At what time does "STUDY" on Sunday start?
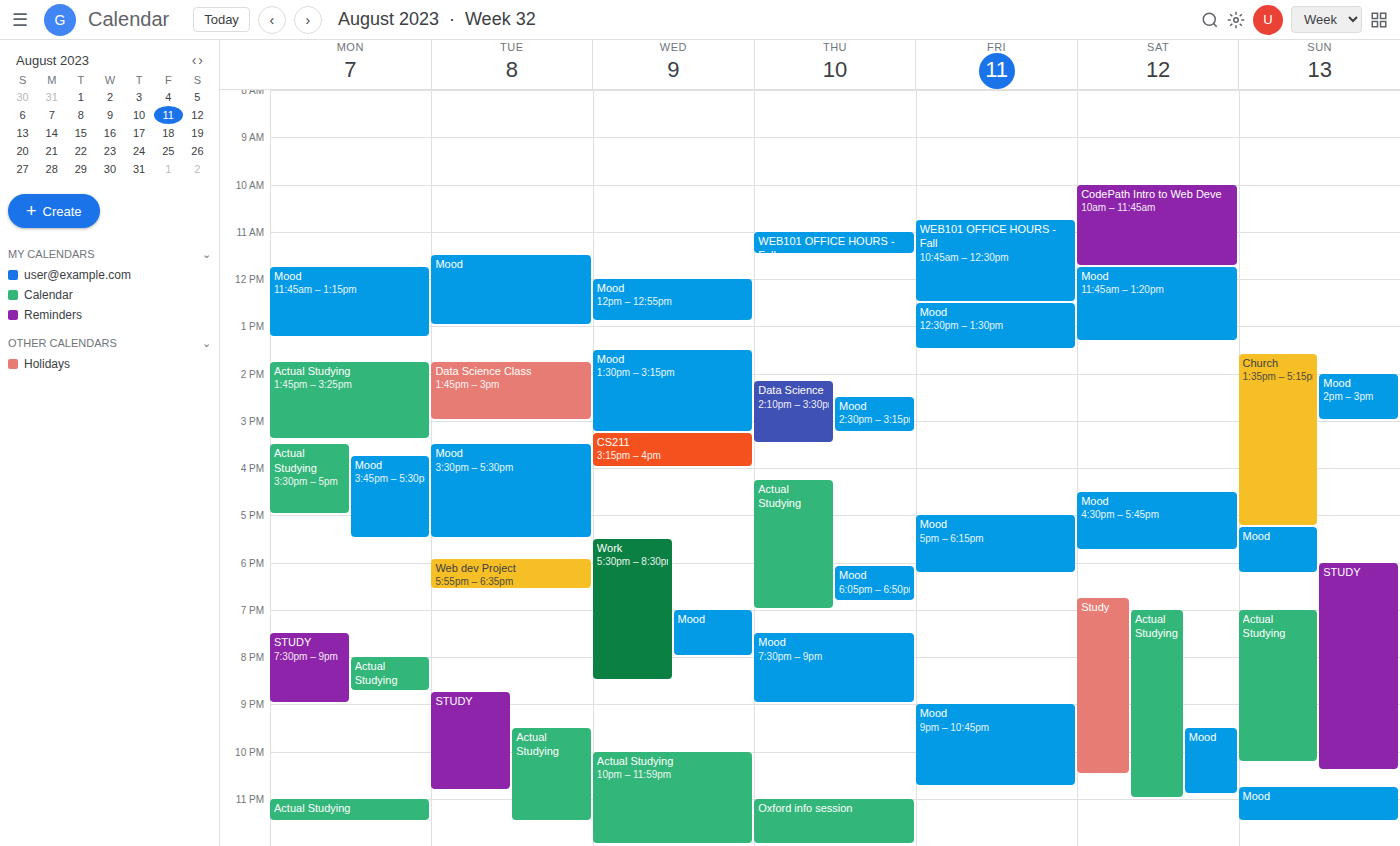
6:00 PM